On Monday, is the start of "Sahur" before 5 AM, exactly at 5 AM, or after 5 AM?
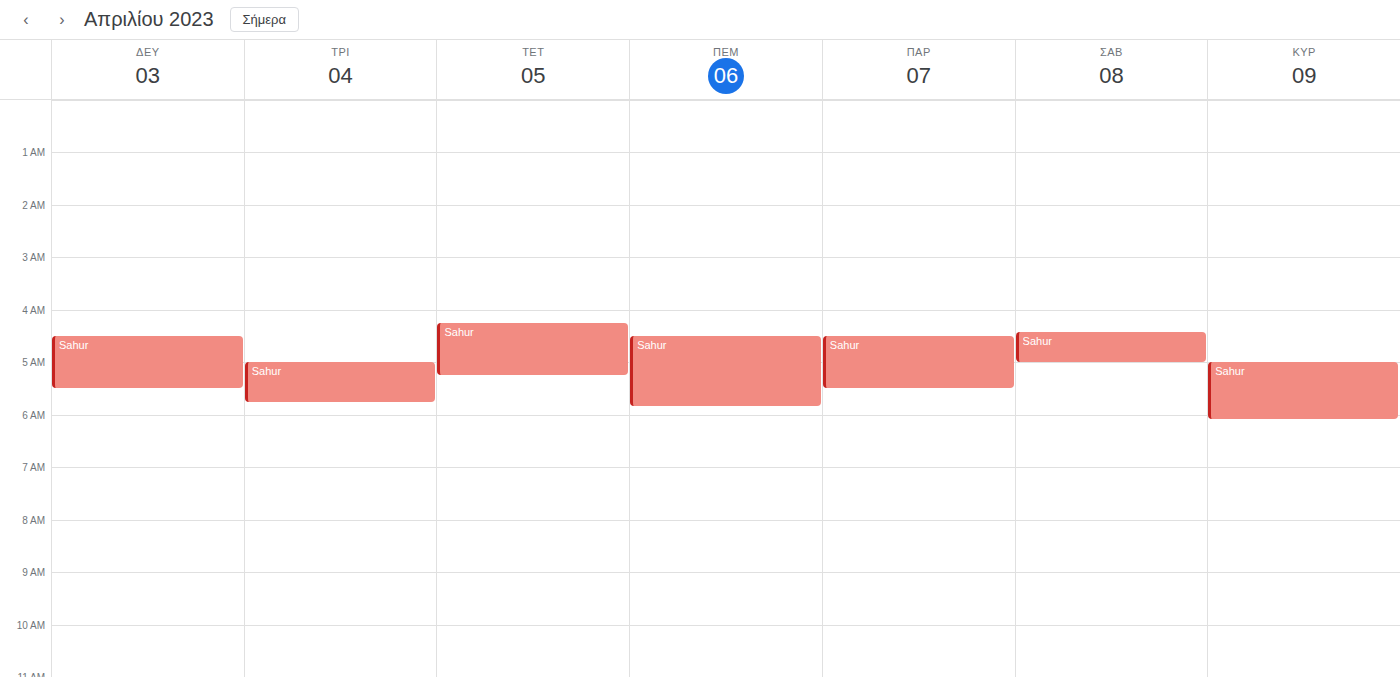
4:30 AM -- before 5 AM, 30 minutes above the 5 AM line.